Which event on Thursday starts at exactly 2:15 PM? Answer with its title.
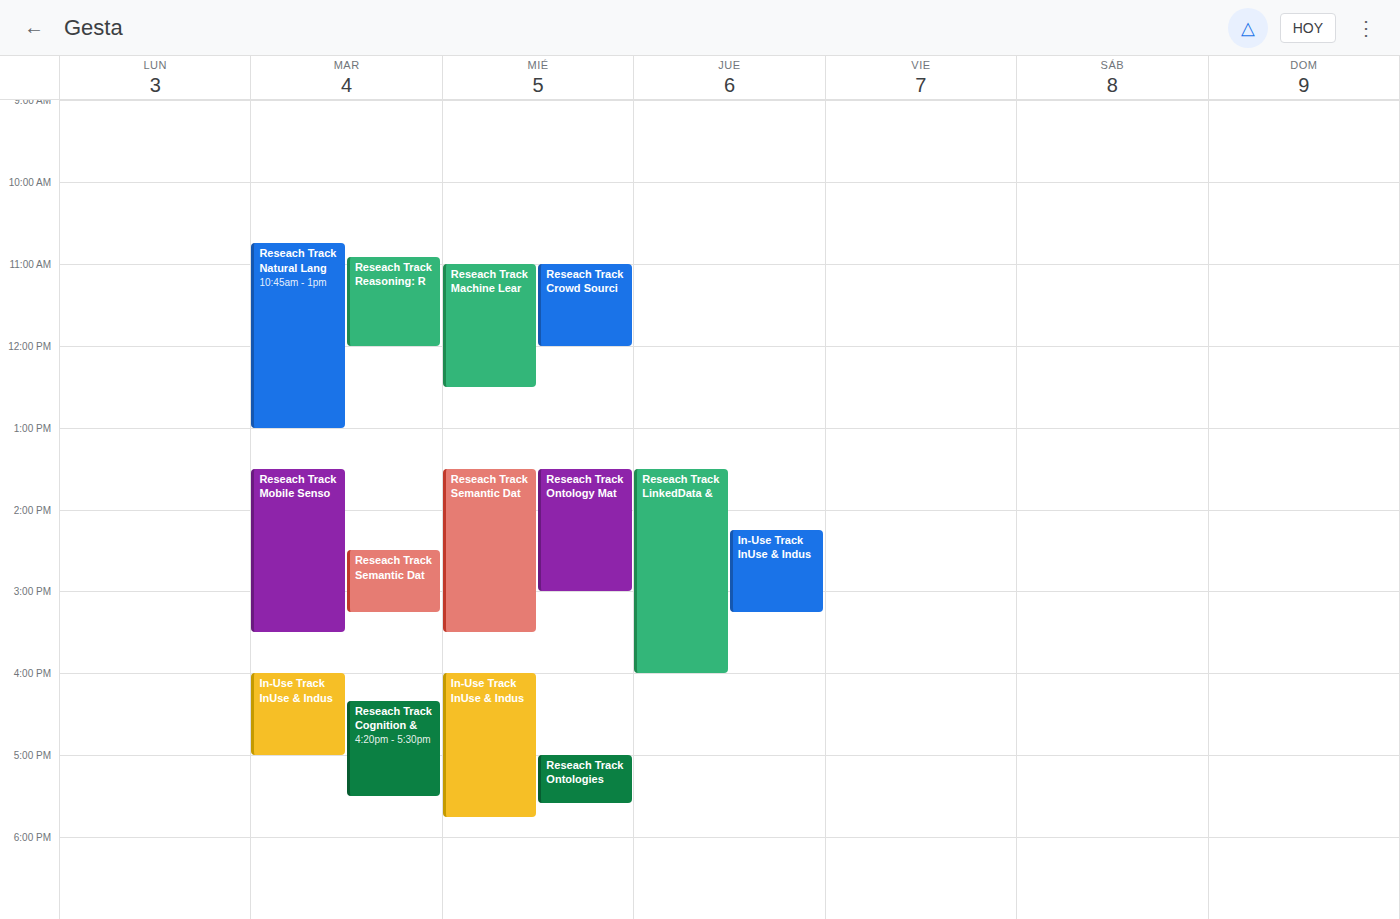
"In-Use Track InUse & Indus"